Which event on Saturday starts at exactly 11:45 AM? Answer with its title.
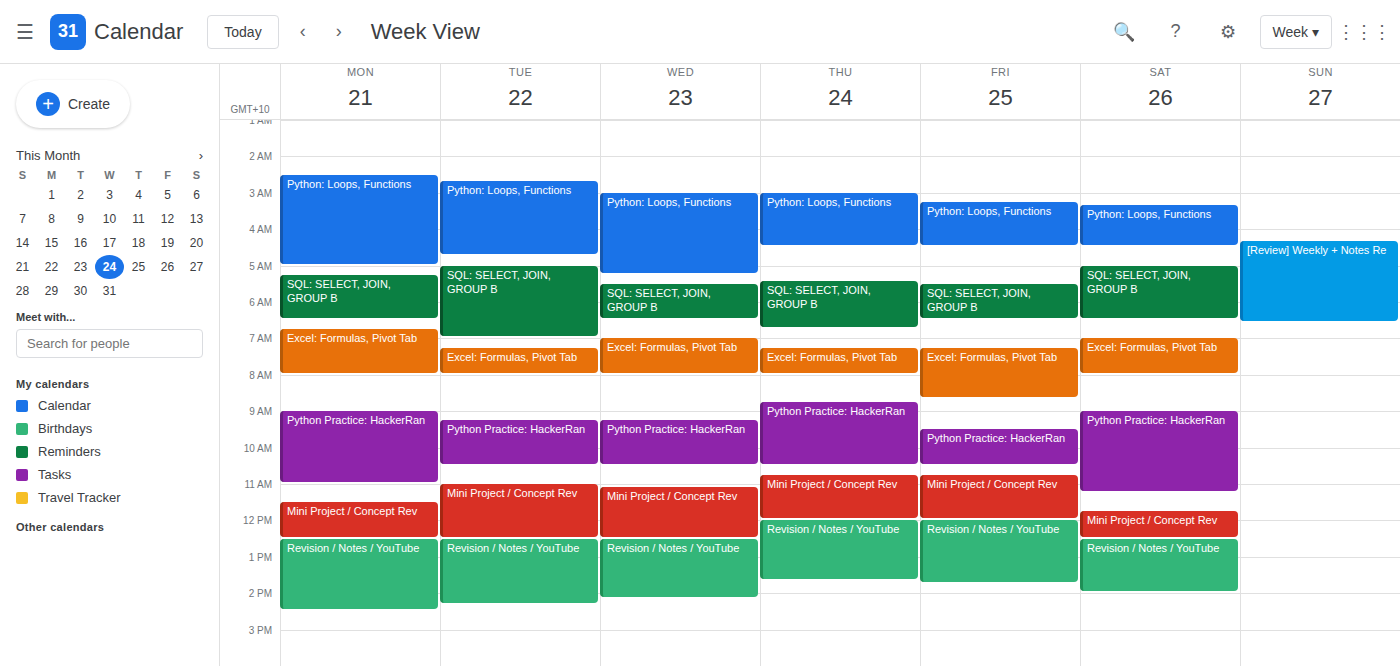
"Mini Project / Concept Rev"